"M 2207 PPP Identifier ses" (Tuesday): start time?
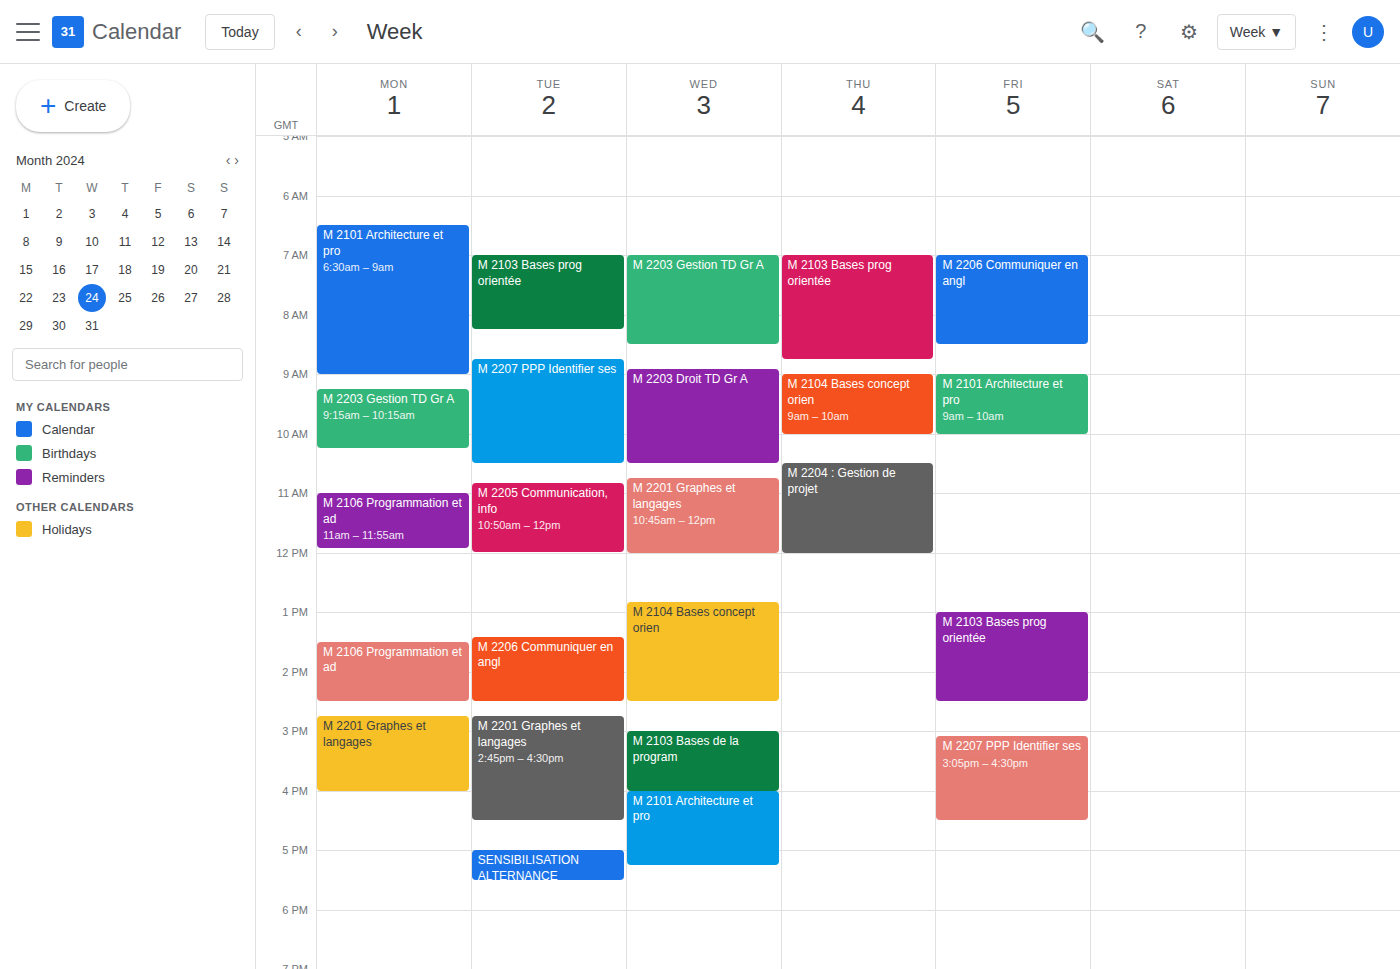
8:45 AM